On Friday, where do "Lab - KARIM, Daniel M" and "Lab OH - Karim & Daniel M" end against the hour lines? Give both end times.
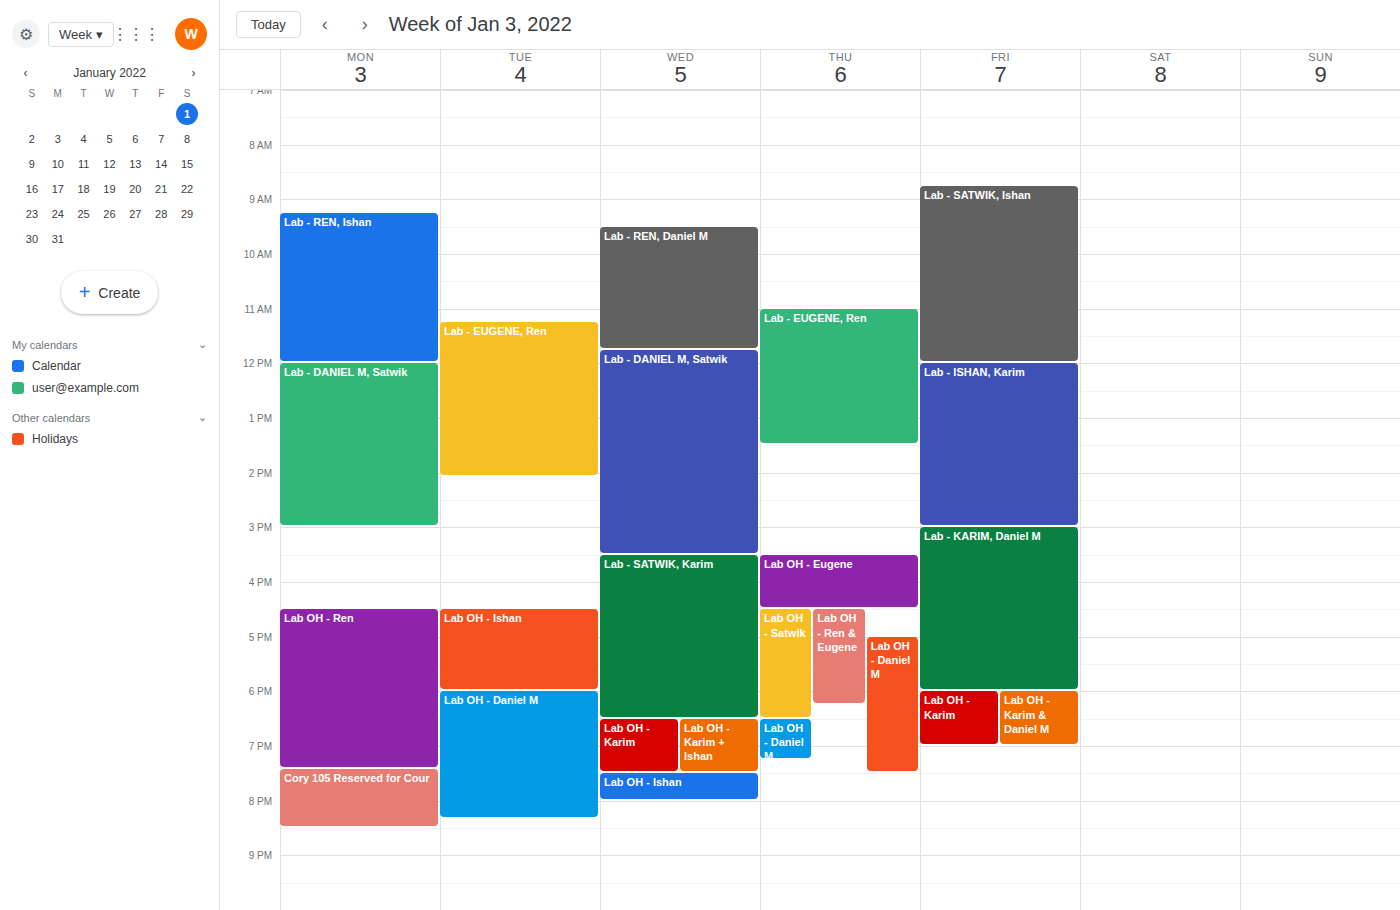
"Lab - KARIM, Daniel M": 6:00 PM, exactly on the 6 PM line. "Lab OH - Karim & Daniel M": 7:00 PM, exactly on the 7 PM line.